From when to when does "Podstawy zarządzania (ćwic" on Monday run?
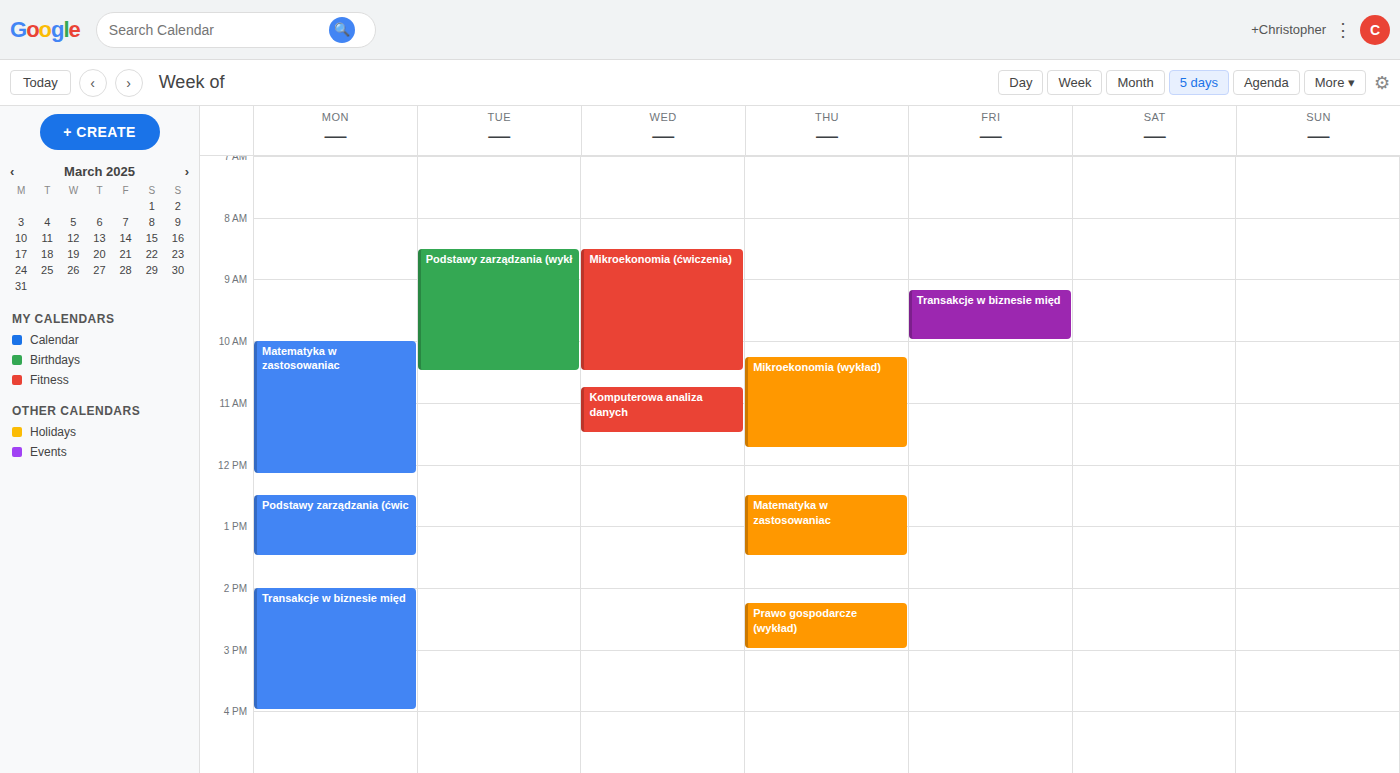
12:30 PM to 1:30 PM